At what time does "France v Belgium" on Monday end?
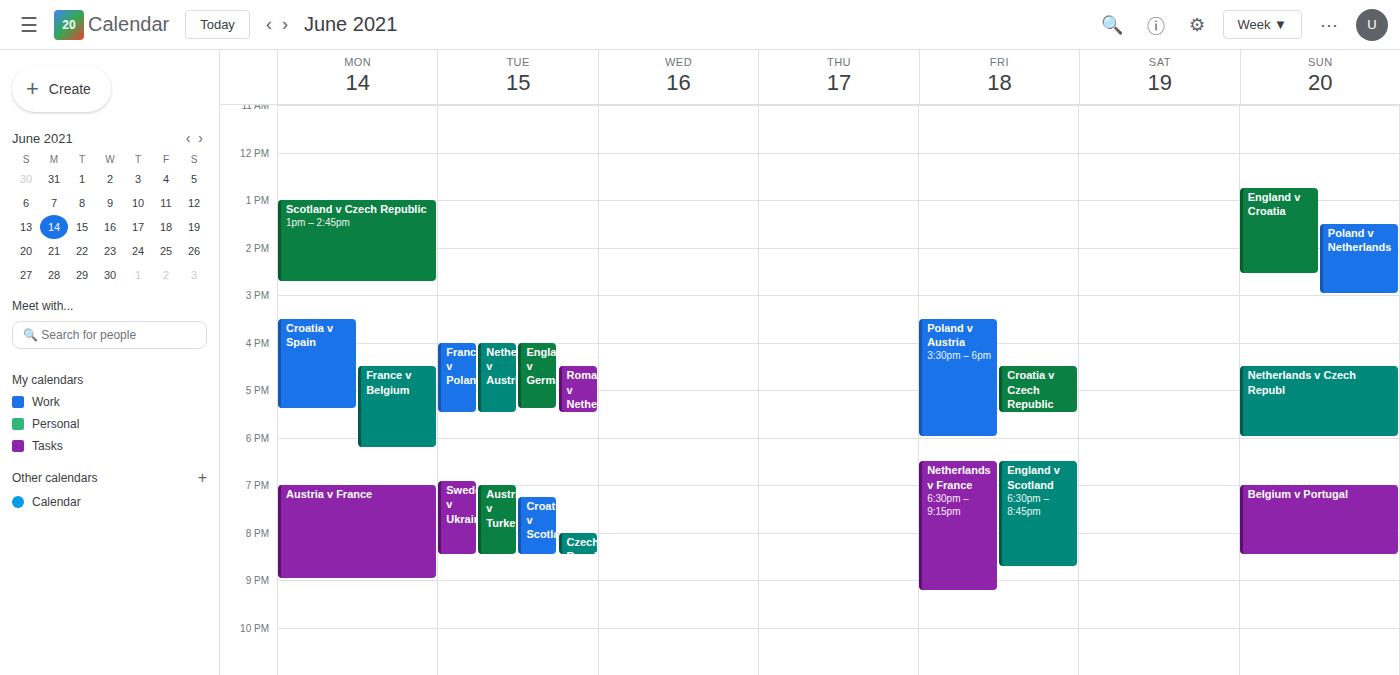
6:15 PM